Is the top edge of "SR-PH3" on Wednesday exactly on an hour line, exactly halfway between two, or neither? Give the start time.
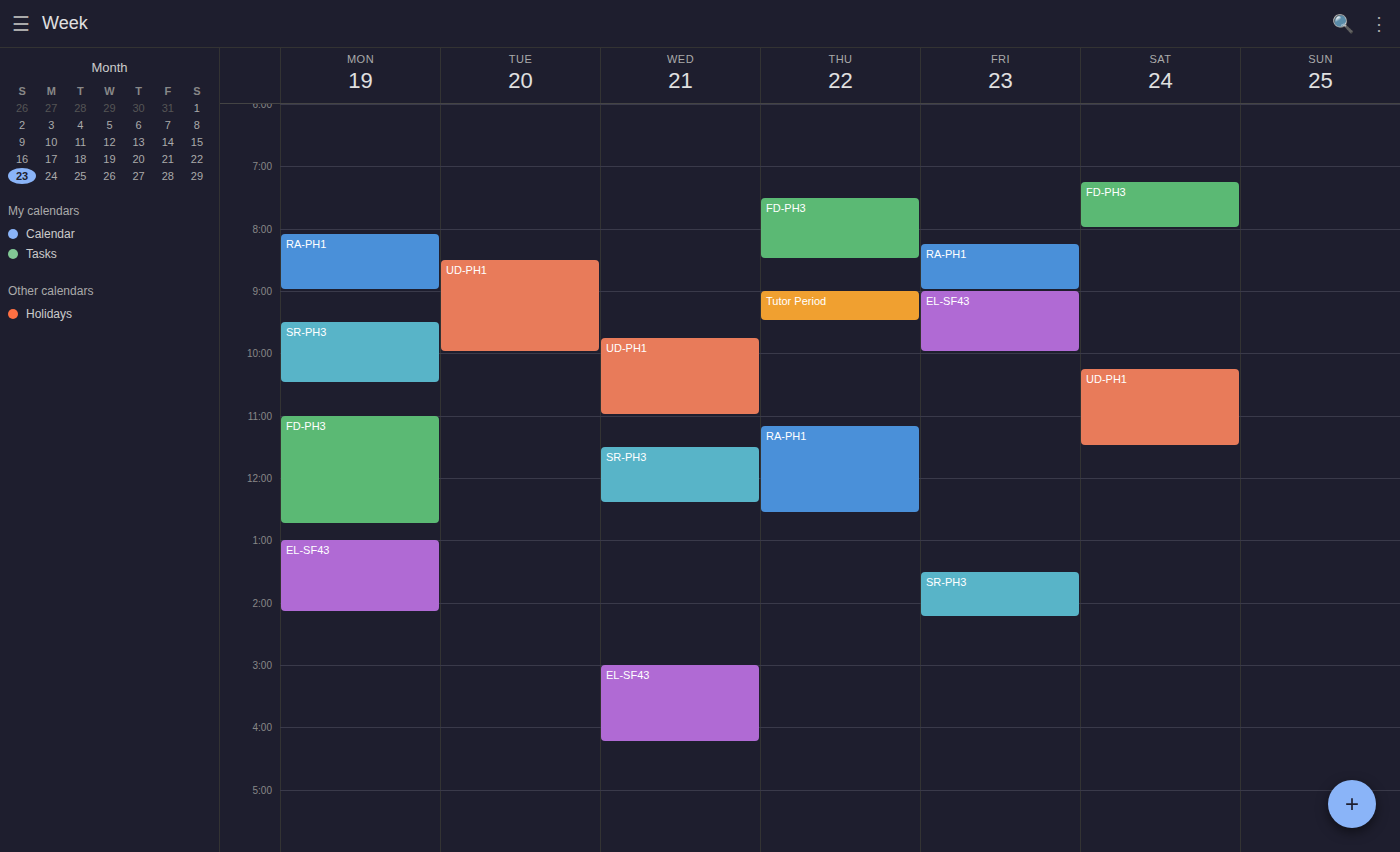
11:30 -- halfway between the 11:00 and 12:00 lines.